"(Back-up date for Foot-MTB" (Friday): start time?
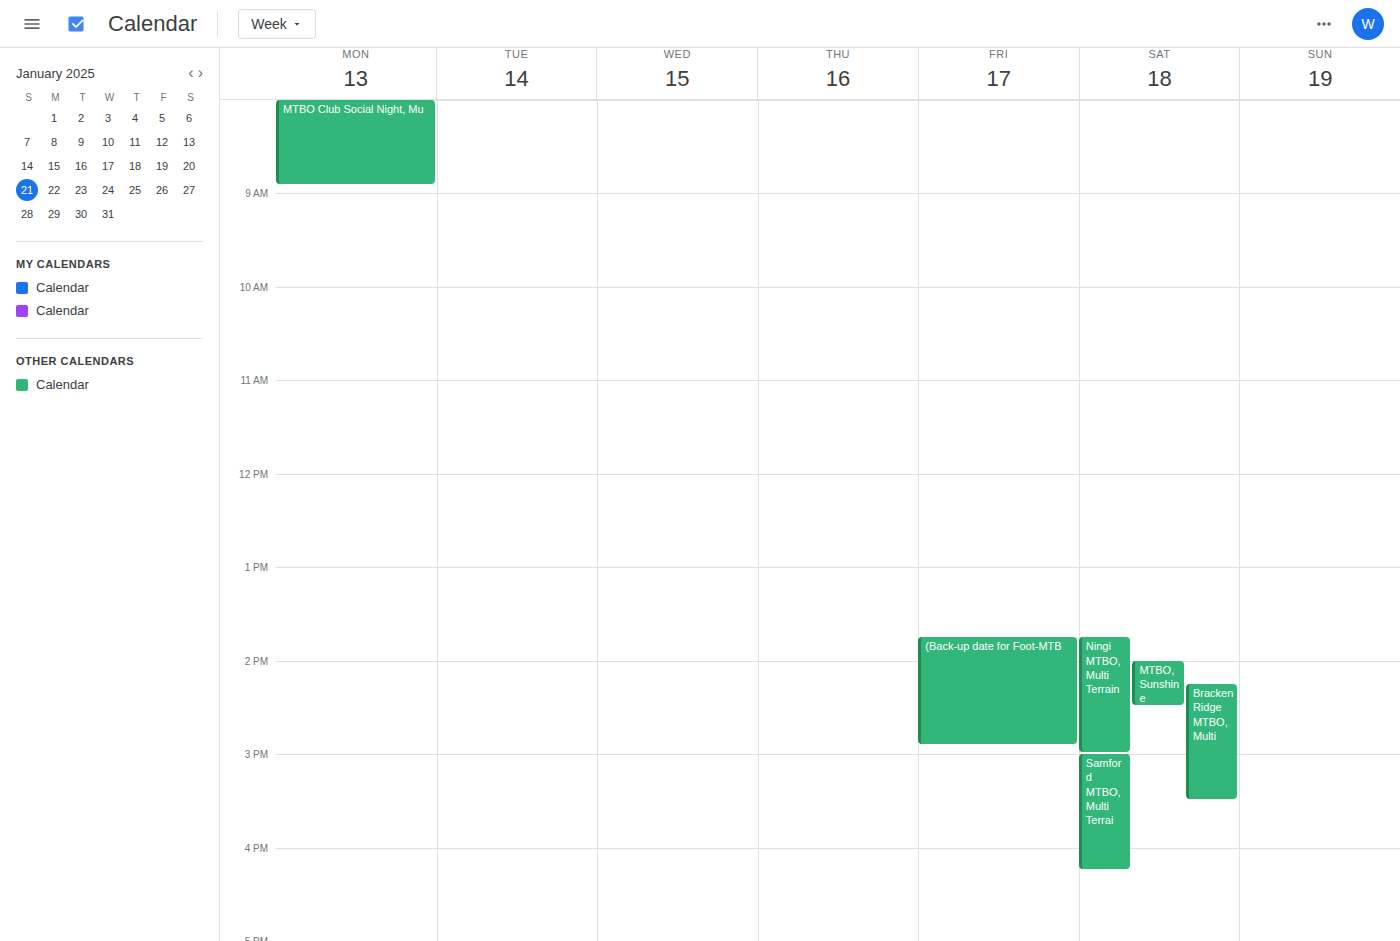
1:45 PM